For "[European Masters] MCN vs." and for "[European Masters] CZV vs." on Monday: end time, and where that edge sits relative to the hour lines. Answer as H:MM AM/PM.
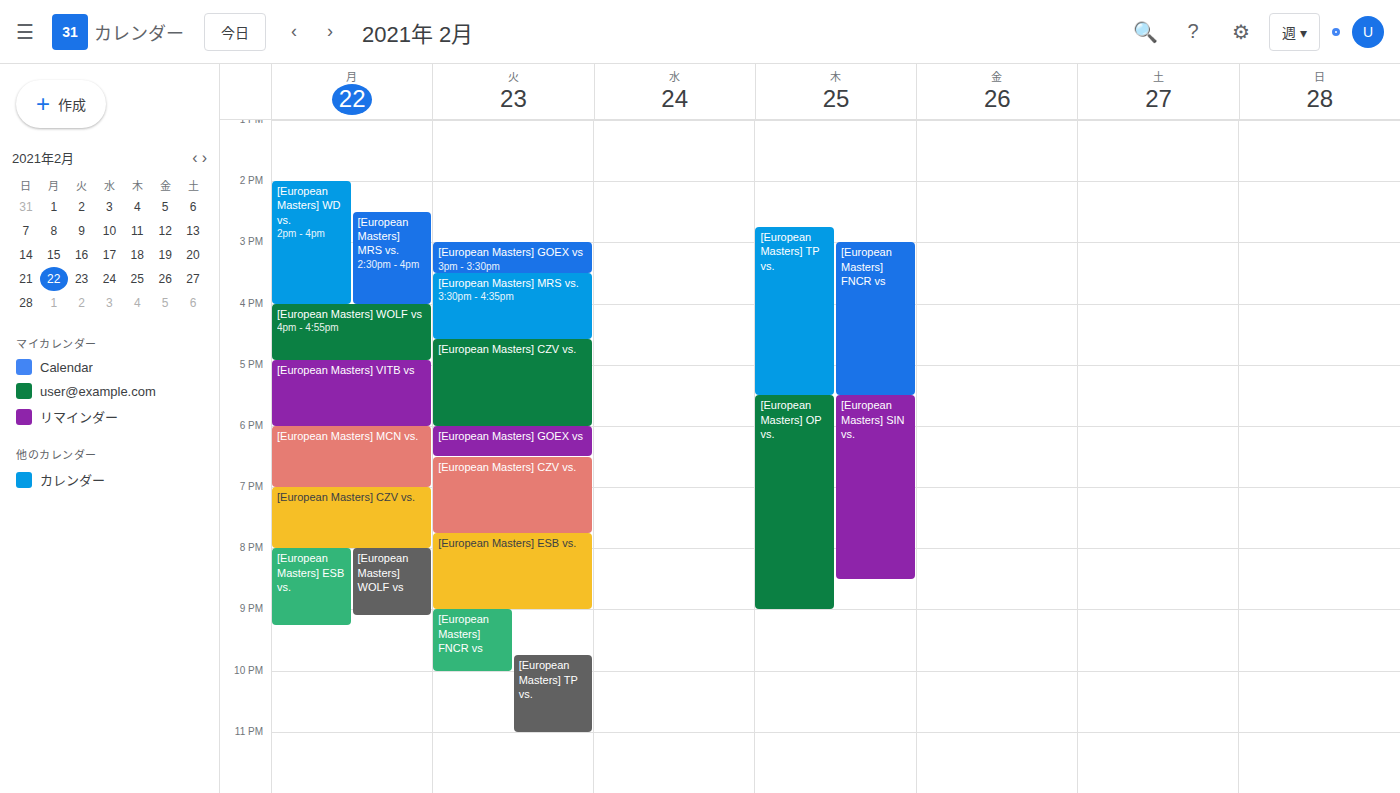
"[European Masters] MCN vs.": 7:00 PM, exactly on the 7 PM line. "[European Masters] CZV vs.": 8:00 PM, exactly on the 8 PM line.